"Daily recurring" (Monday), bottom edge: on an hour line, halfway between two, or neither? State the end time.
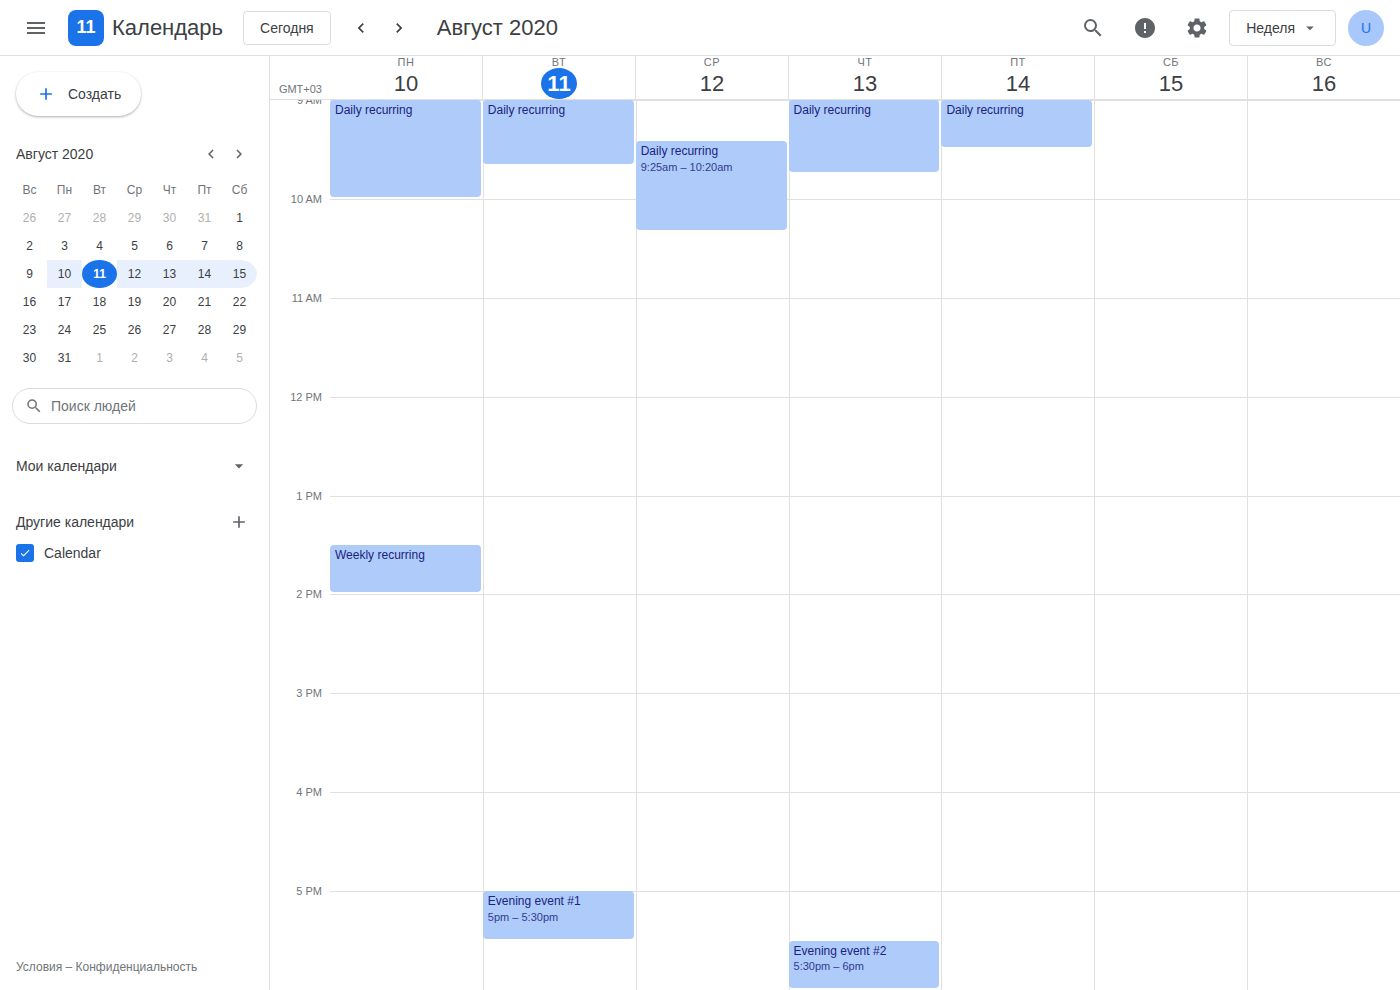
10:00 AM -- exactly on the 10 AM line.